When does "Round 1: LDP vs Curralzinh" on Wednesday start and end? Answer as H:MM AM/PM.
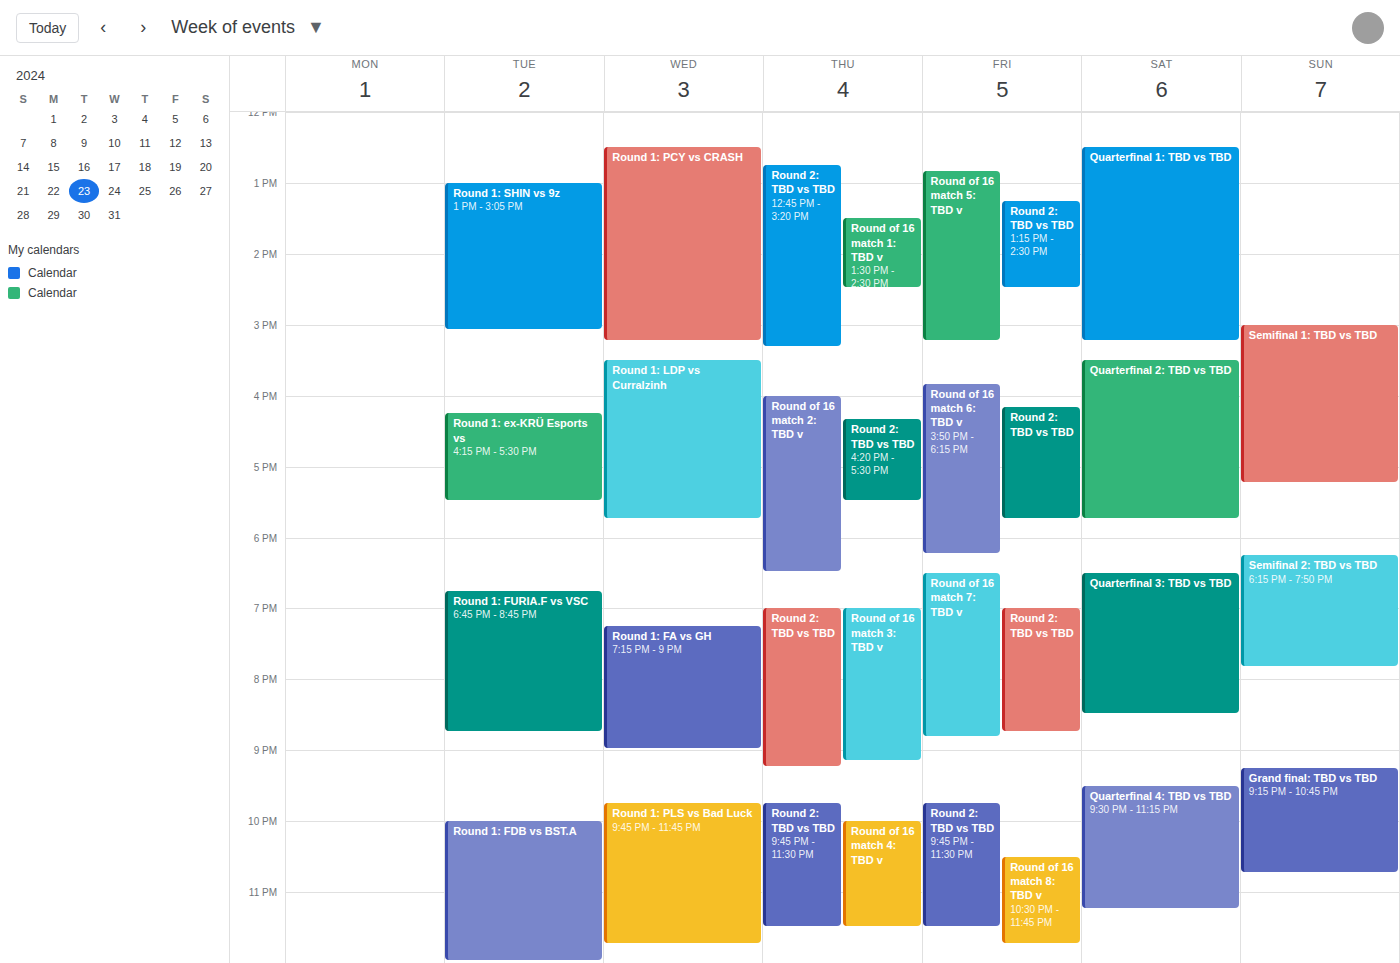
3:30 PM to 5:45 PM